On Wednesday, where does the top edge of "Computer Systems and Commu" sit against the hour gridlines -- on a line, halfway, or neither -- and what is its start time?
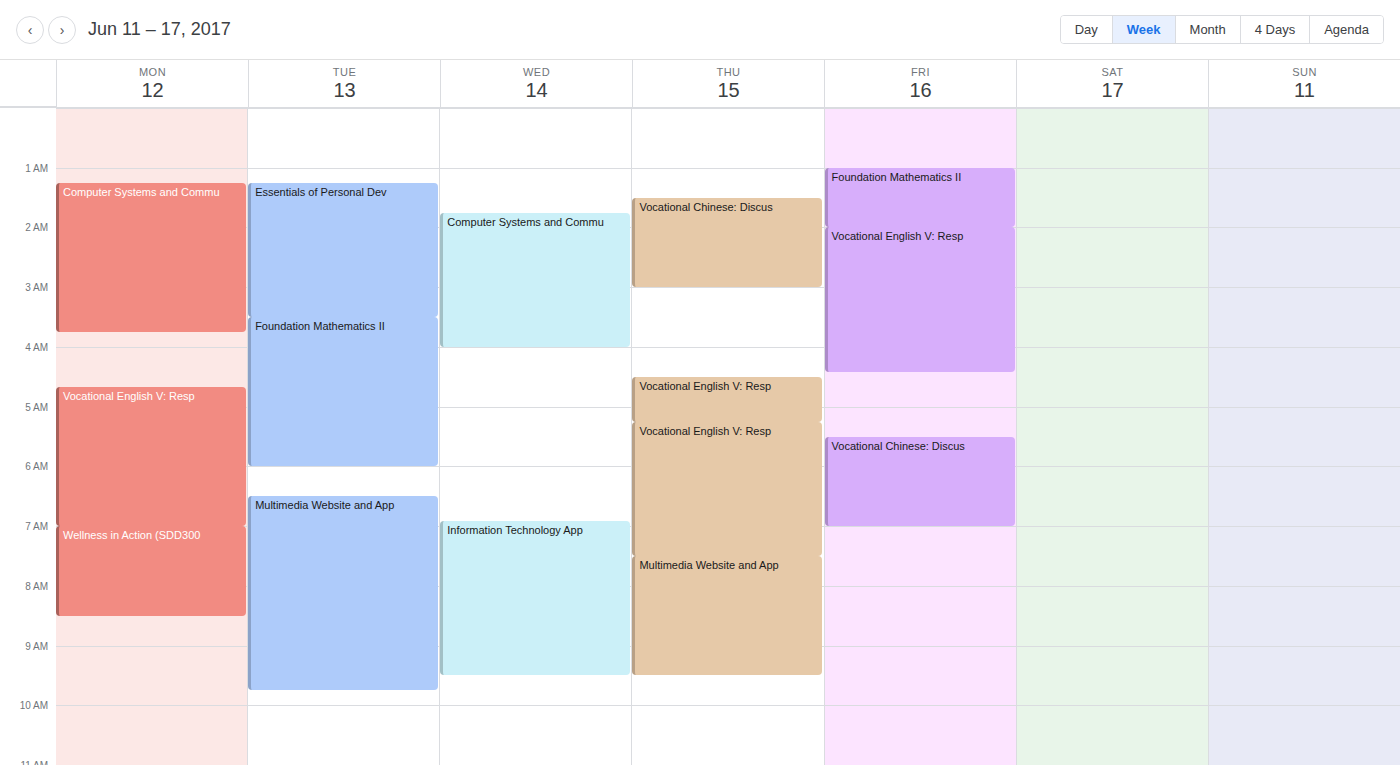
1:45 AM -- neither: three quarters of the way from the 1 AM line to the 2 AM line.